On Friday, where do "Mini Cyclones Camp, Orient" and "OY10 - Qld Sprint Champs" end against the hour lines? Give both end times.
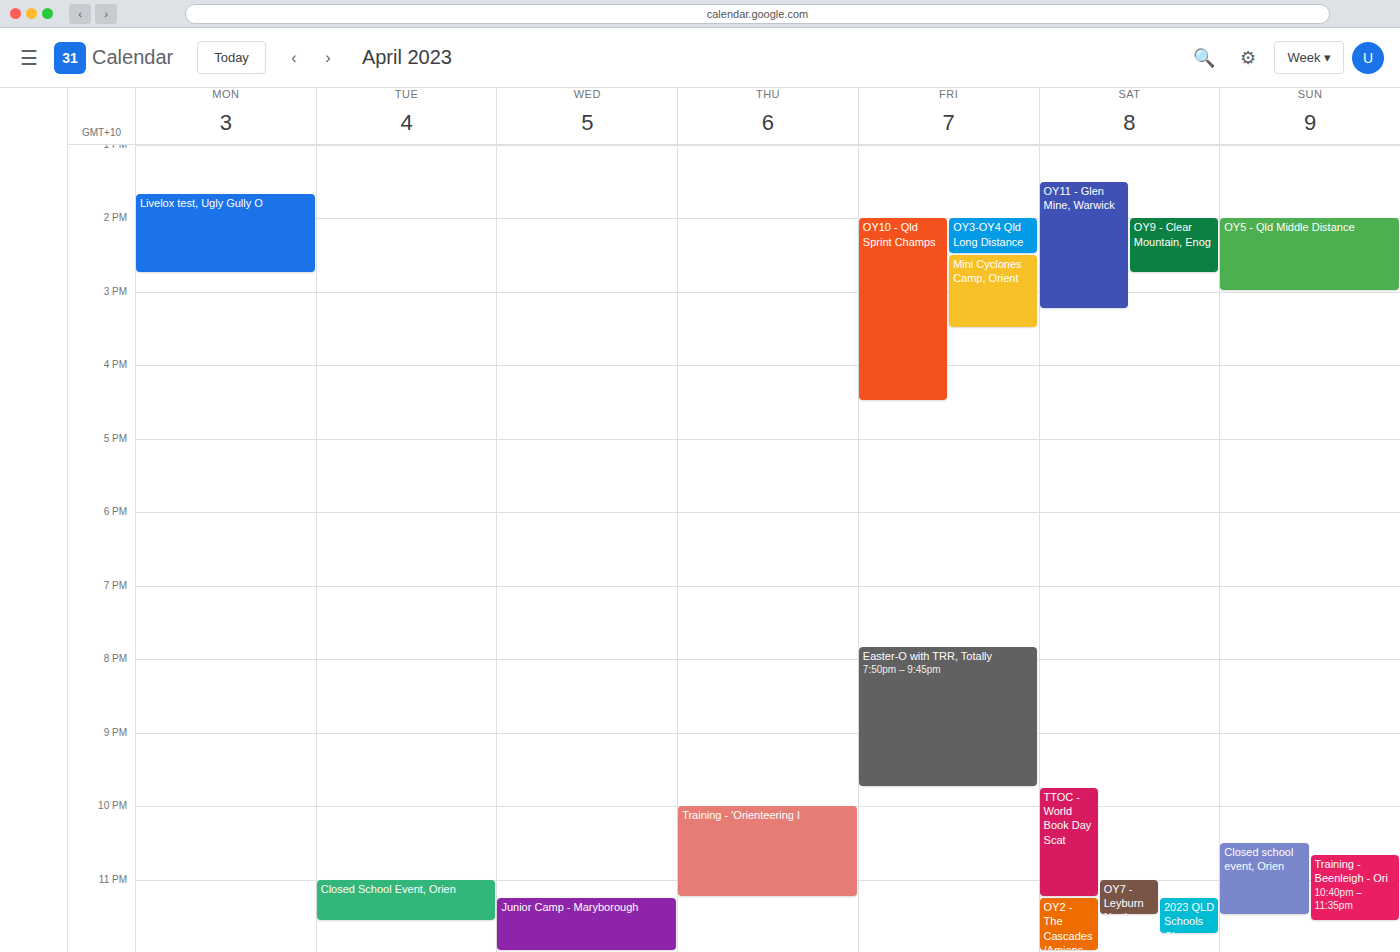
"Mini Cyclones Camp, Orient": 3:30 PM, halfway between the 3 PM and 4 PM lines. "OY10 - Qld Sprint Champs": 4:30 PM, halfway between the 4 PM and 5 PM lines.